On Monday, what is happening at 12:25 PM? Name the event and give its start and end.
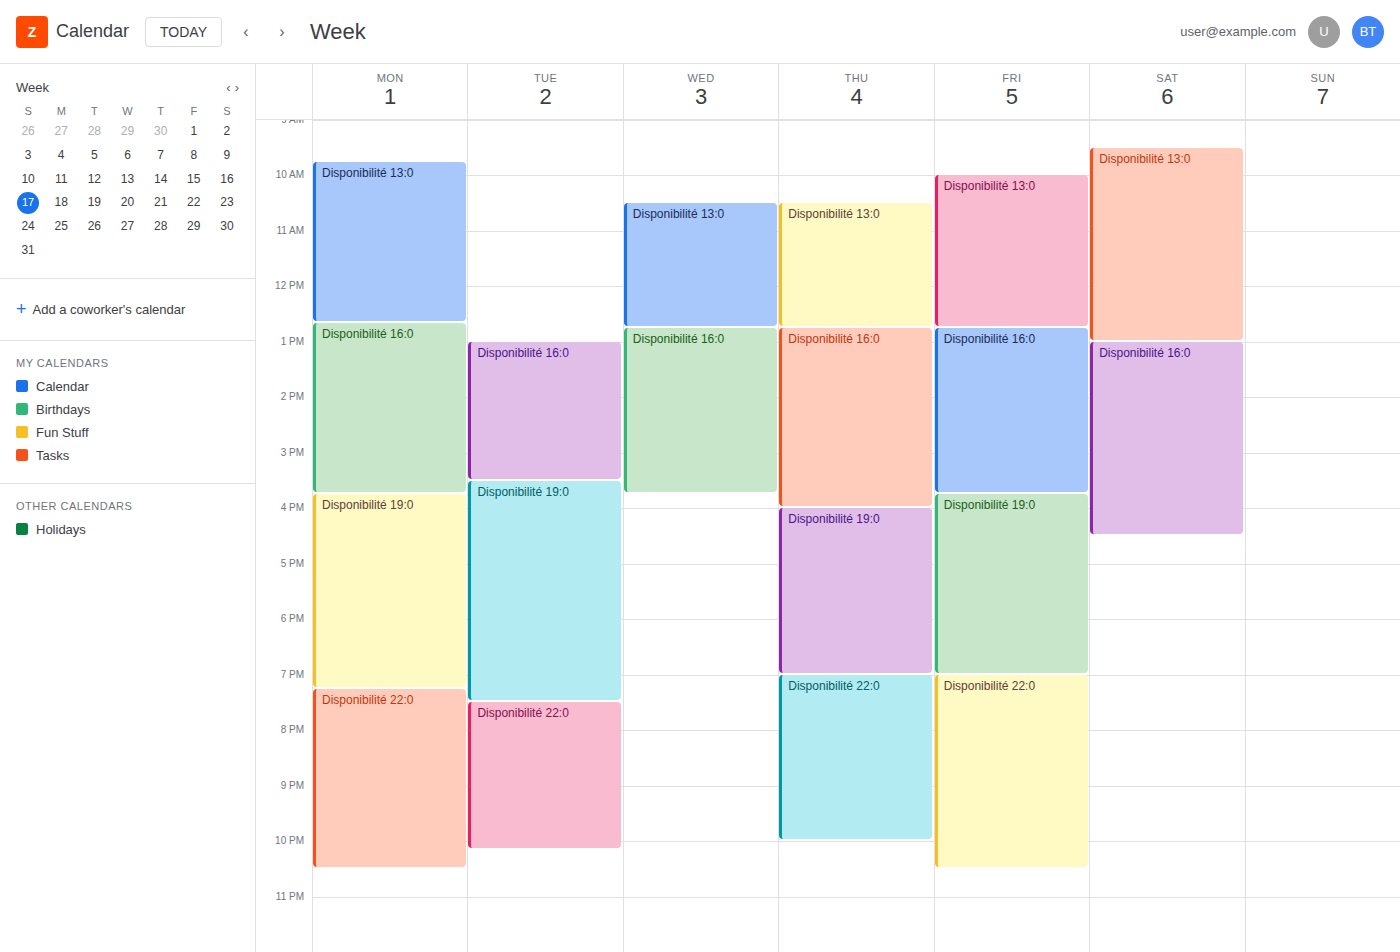
"Disponibilité 13:0", 9:45 AM to 12:40 PM